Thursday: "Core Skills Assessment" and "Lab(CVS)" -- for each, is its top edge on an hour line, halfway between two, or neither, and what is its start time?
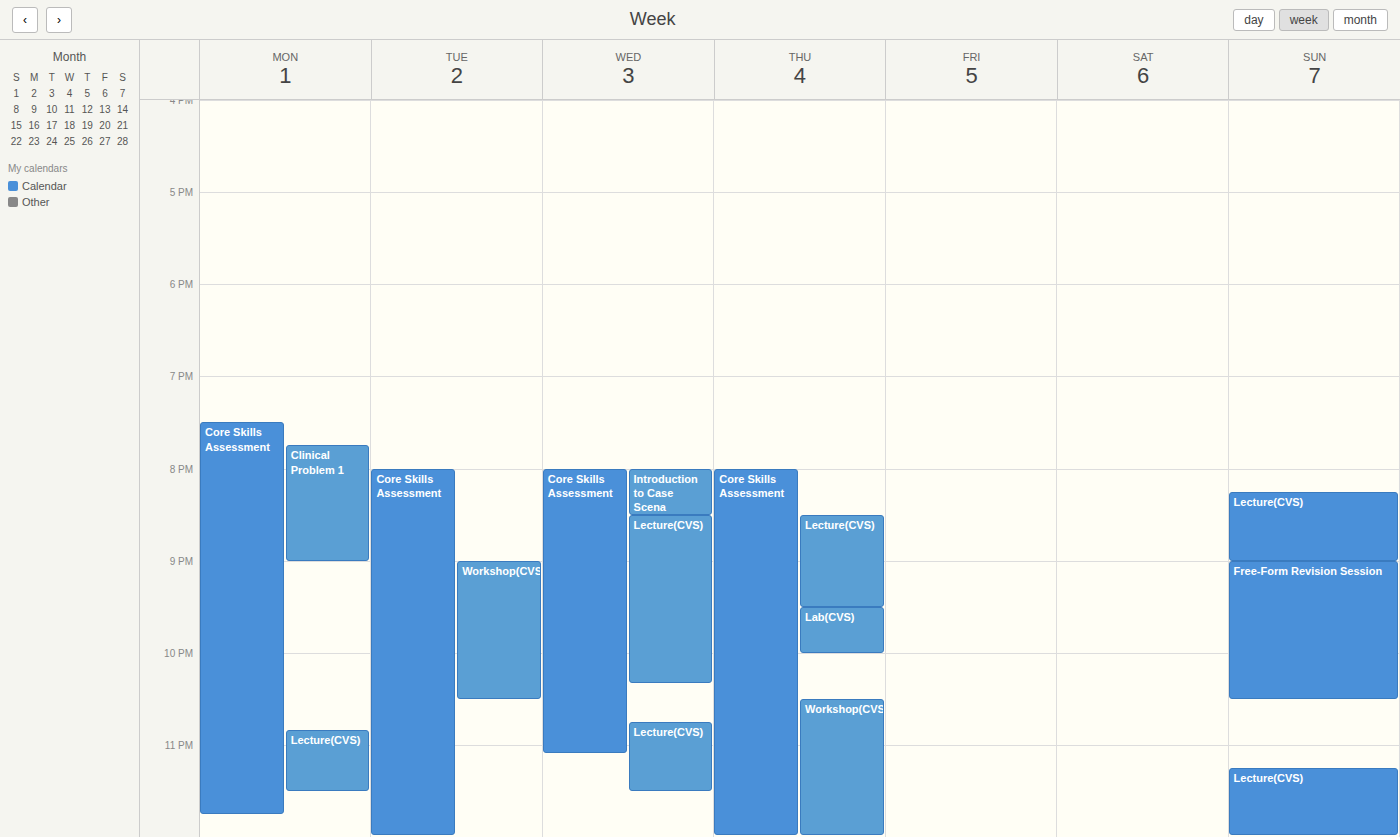
"Core Skills Assessment": 8:00 PM, exactly on the 8 PM line. "Lab(CVS)": 9:30 PM, halfway between the 9 PM and 10 PM lines.